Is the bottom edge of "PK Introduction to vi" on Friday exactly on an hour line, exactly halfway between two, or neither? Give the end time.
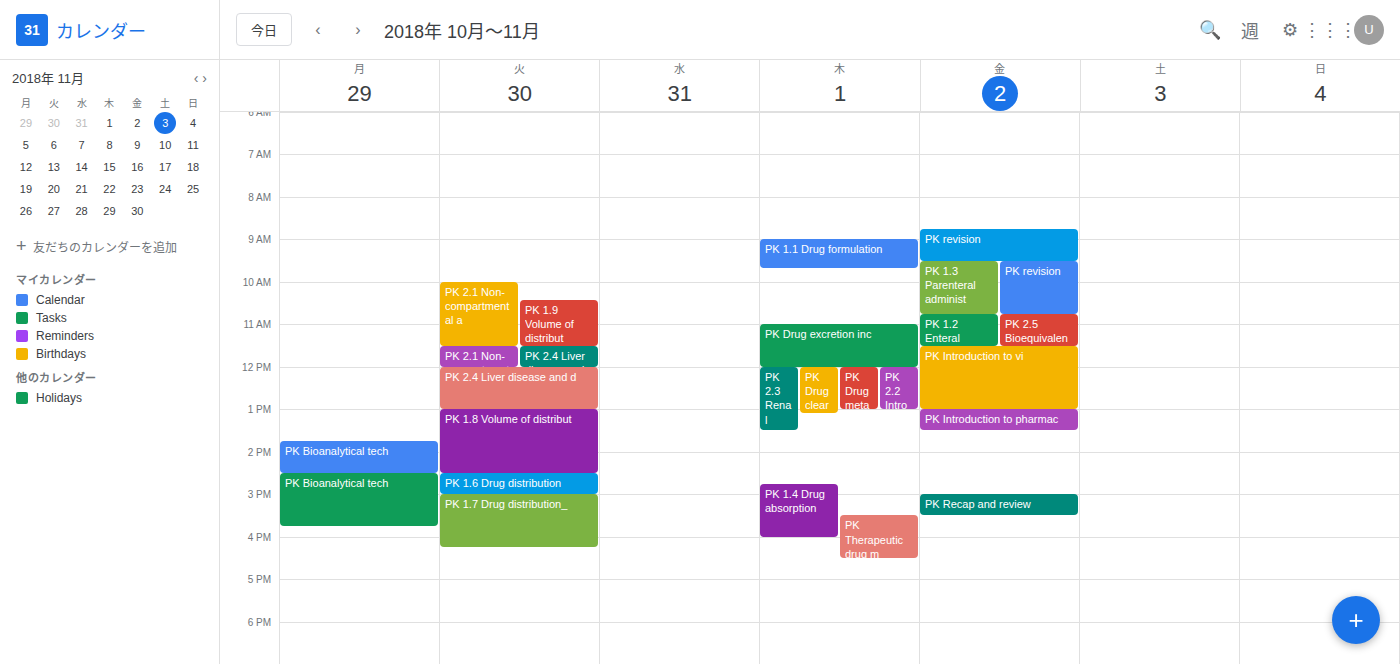
1:00 PM -- exactly on the 1 PM line.